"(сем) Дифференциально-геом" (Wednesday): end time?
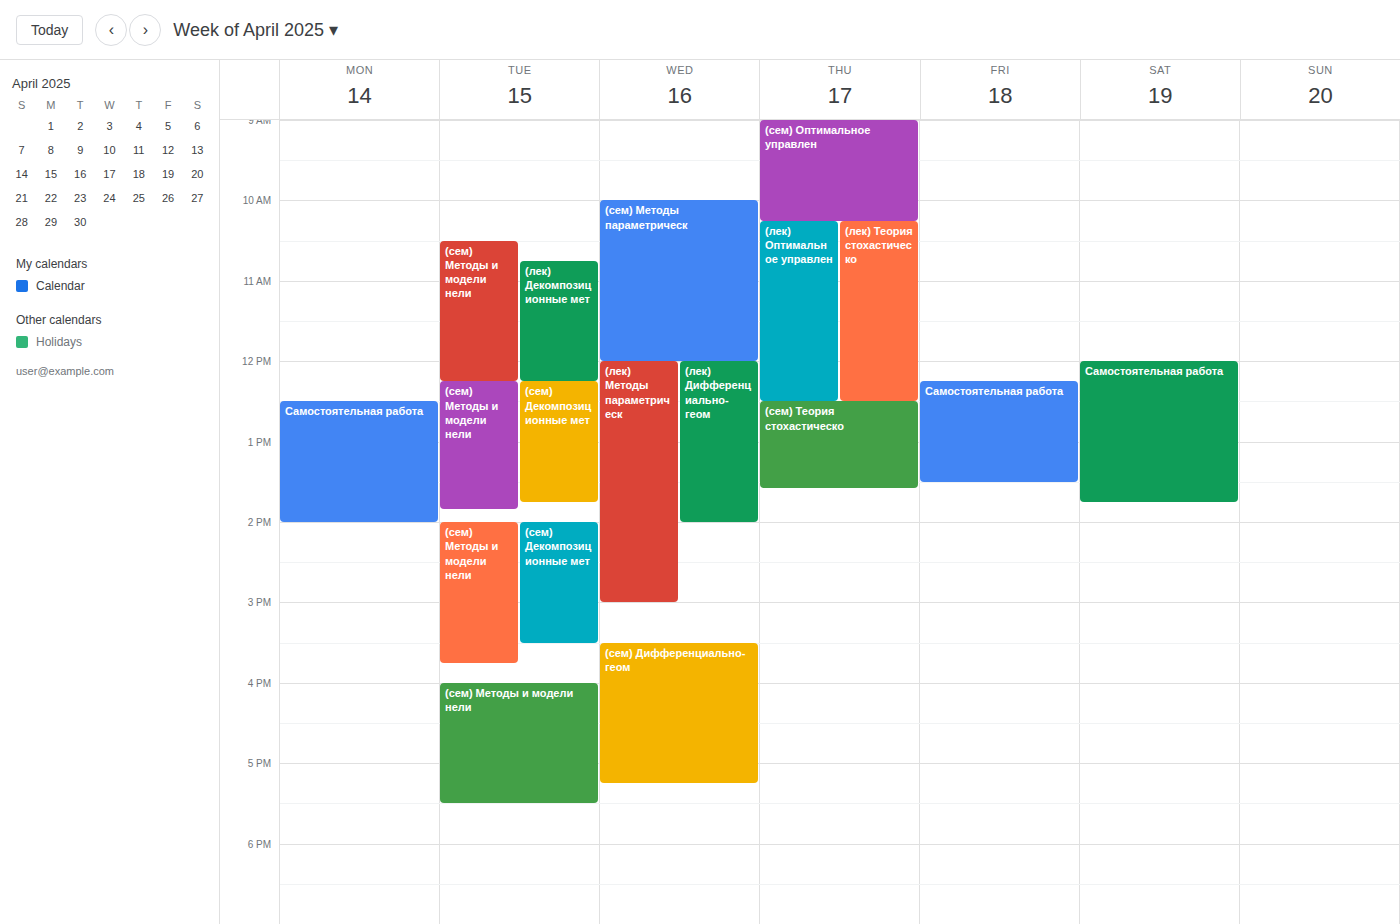
5:15 PM